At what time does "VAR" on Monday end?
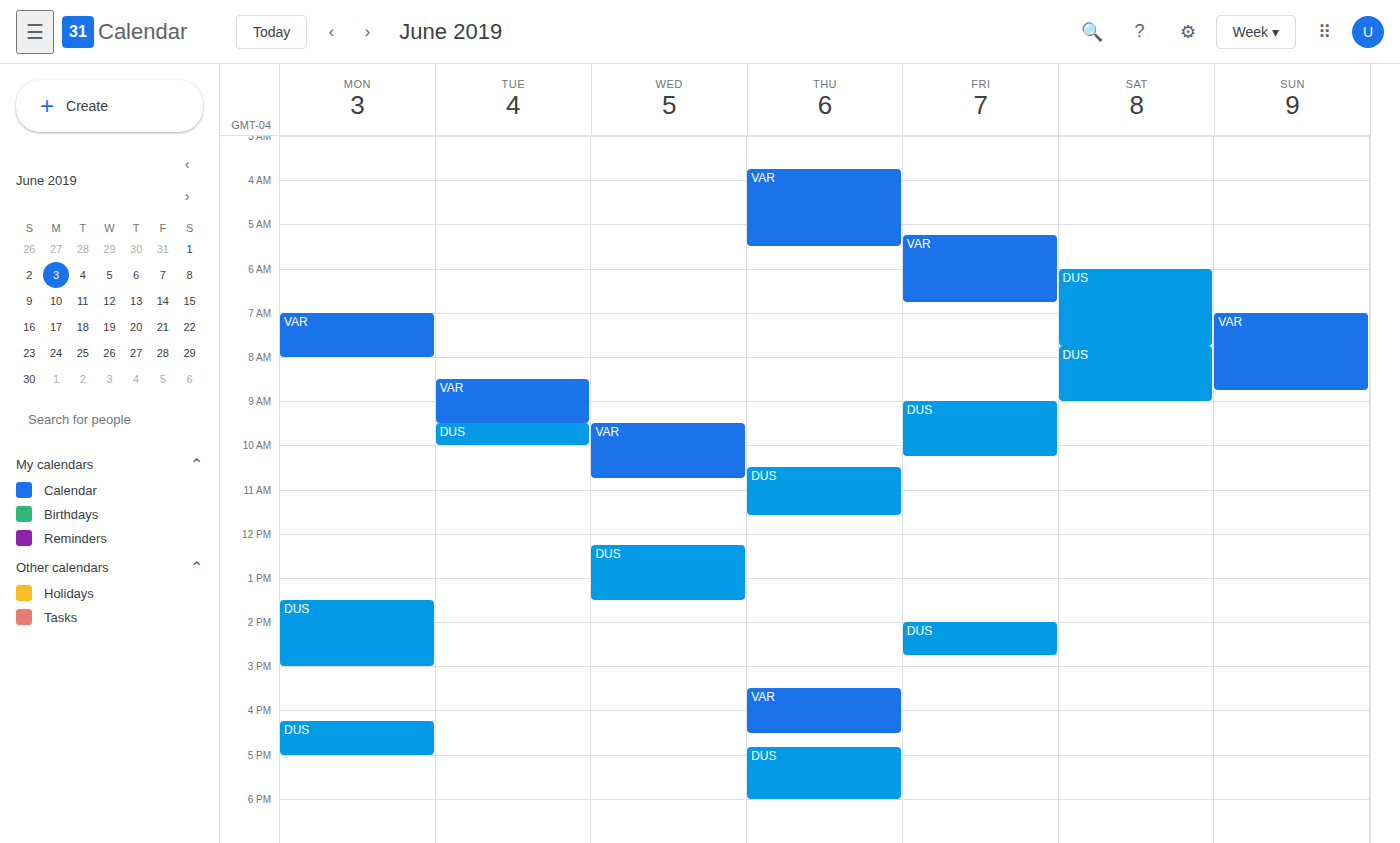
8:00 AM